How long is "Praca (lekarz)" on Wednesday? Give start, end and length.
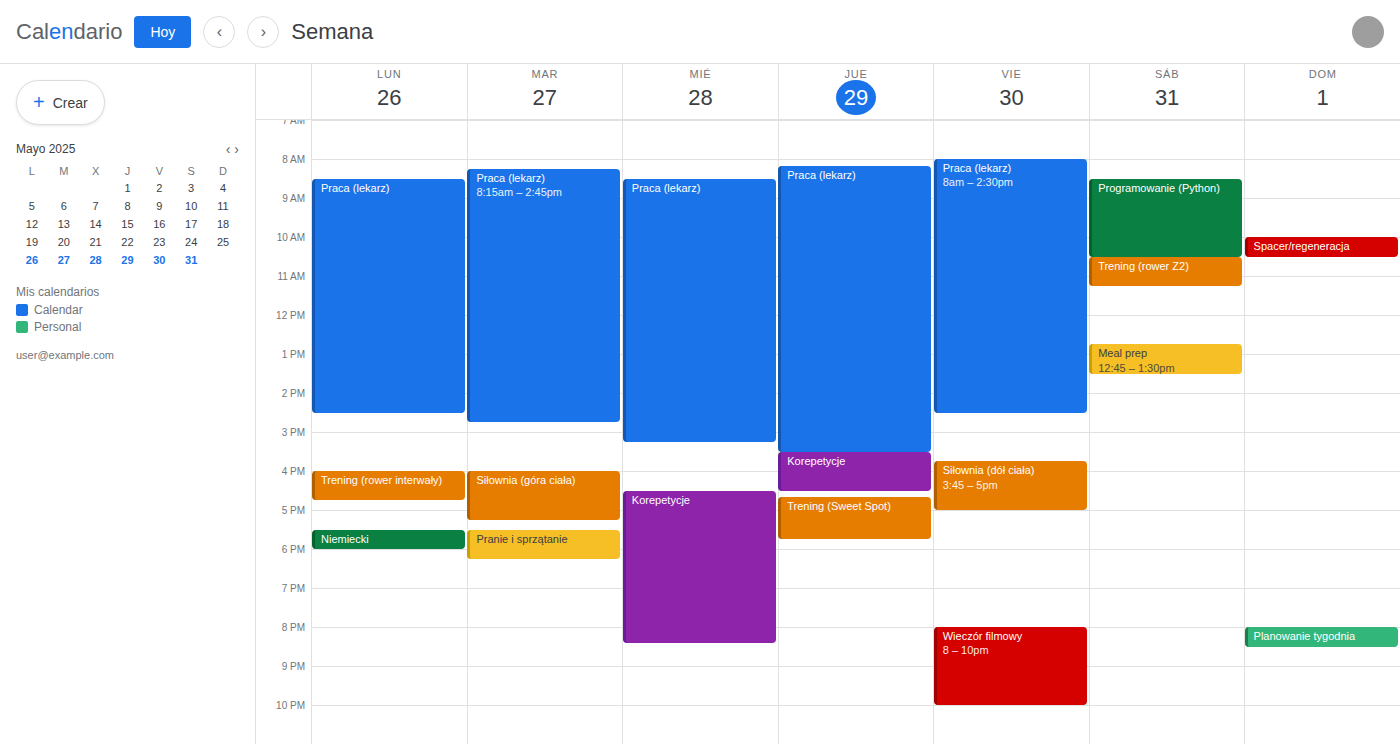
8:30 AM to 3:15 PM, 6 hours 45 minutes